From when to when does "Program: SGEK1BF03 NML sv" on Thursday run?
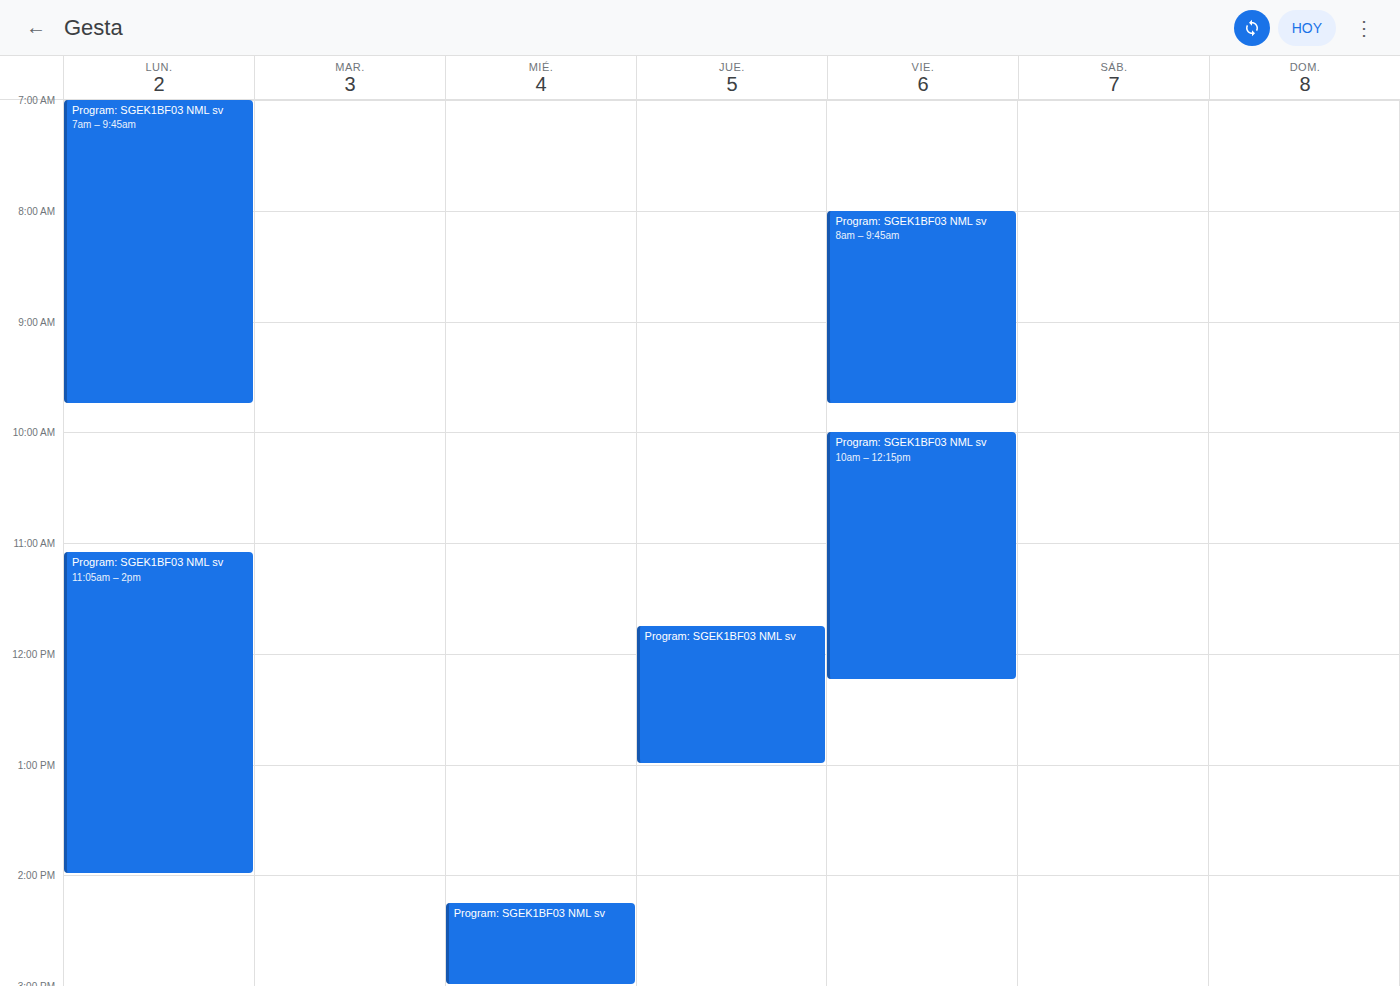
11:45 AM to 1:00 PM